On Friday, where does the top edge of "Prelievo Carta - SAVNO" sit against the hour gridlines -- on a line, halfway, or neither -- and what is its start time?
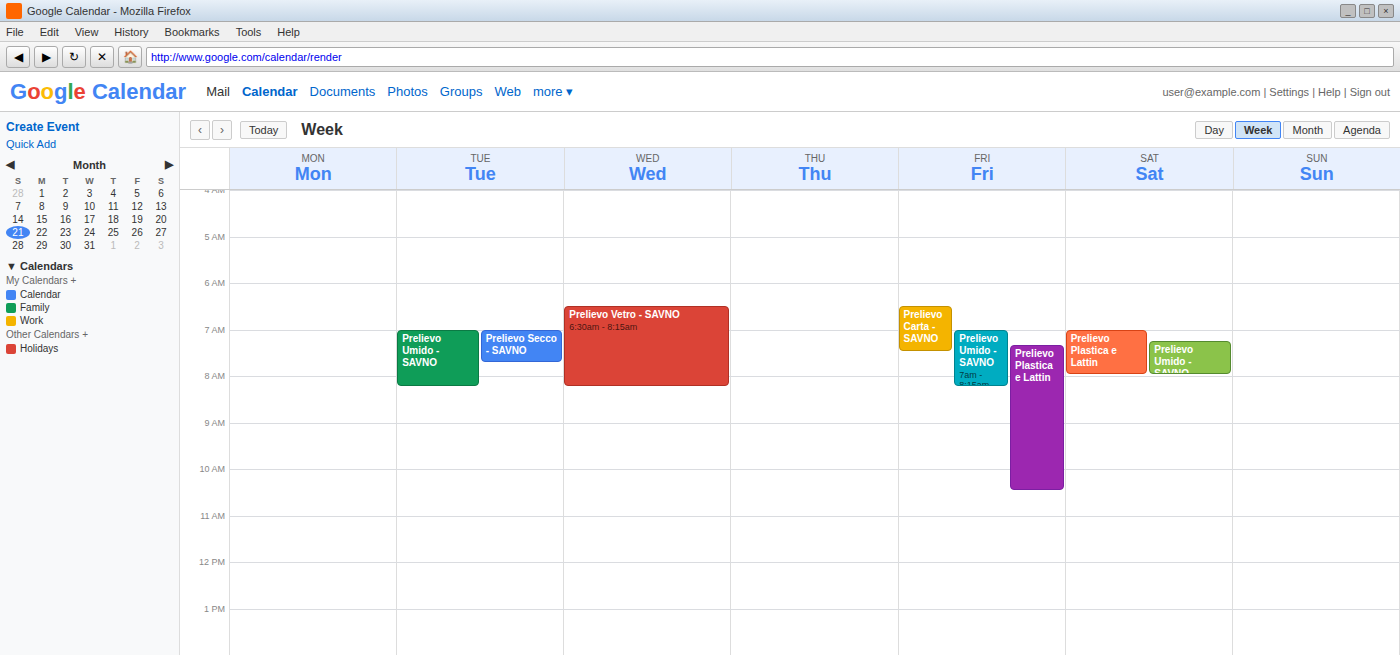
06:30 -- halfway between the 06:00 and 07:00 lines.